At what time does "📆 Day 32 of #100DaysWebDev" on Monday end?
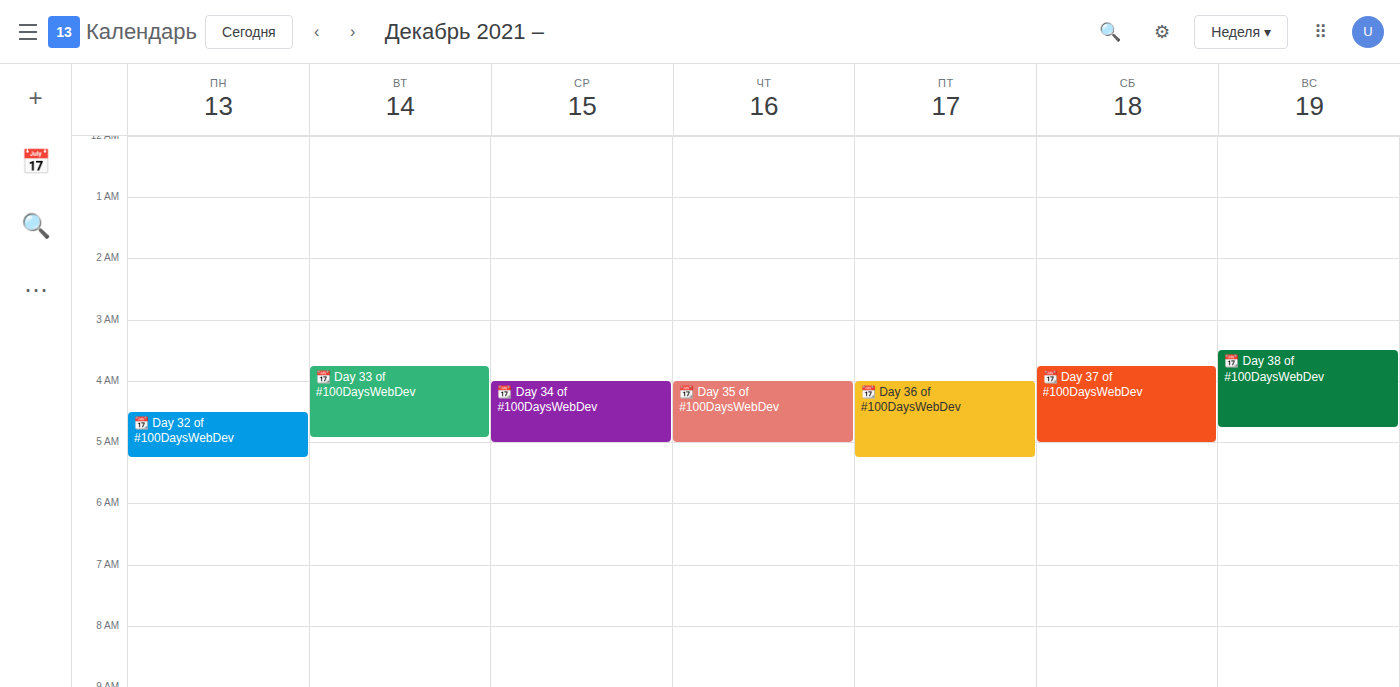
05:15